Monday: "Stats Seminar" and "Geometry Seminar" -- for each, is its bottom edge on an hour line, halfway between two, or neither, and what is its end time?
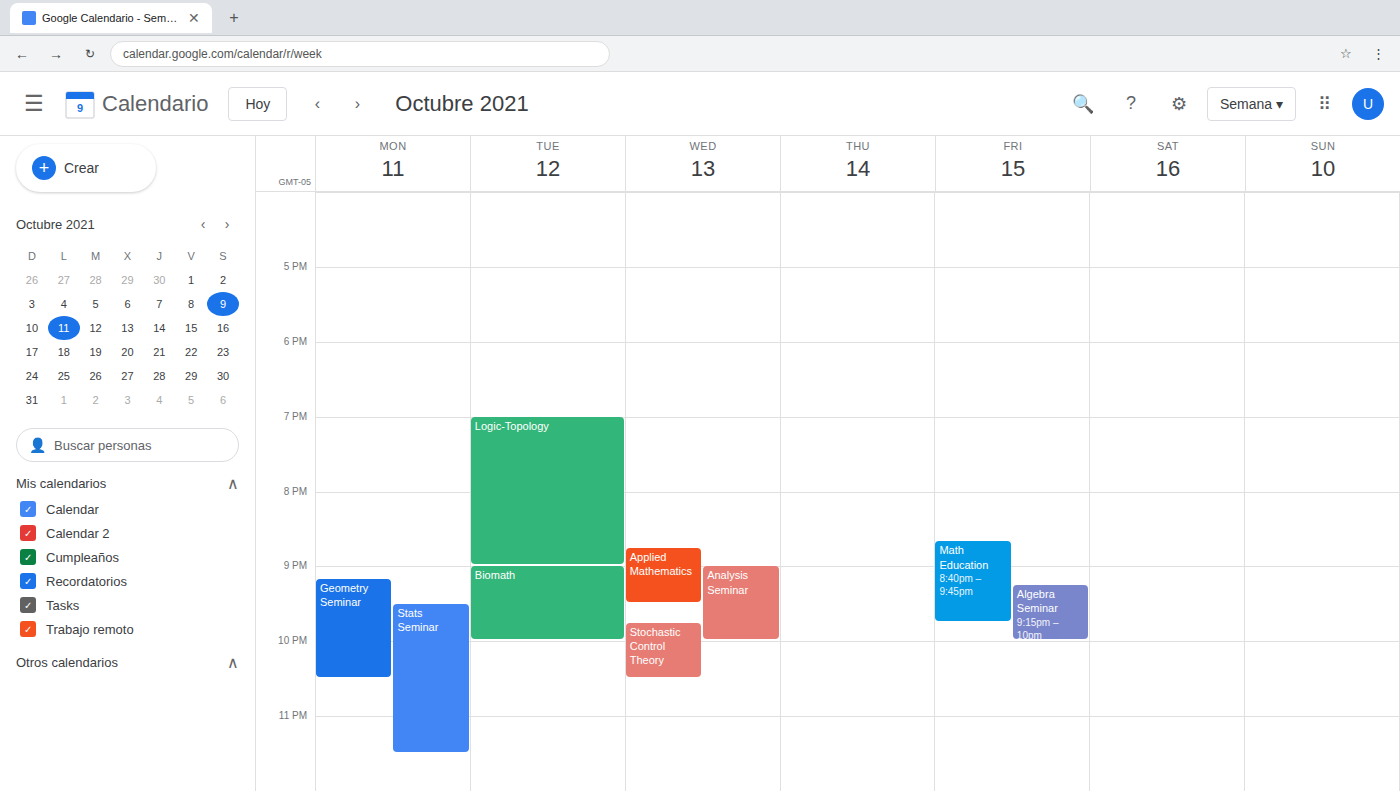
"Stats Seminar": 11:30 PM, halfway between the 11 PM and 12 AM lines. "Geometry Seminar": 10:30 PM, halfway between the 10 PM and 11 PM lines.